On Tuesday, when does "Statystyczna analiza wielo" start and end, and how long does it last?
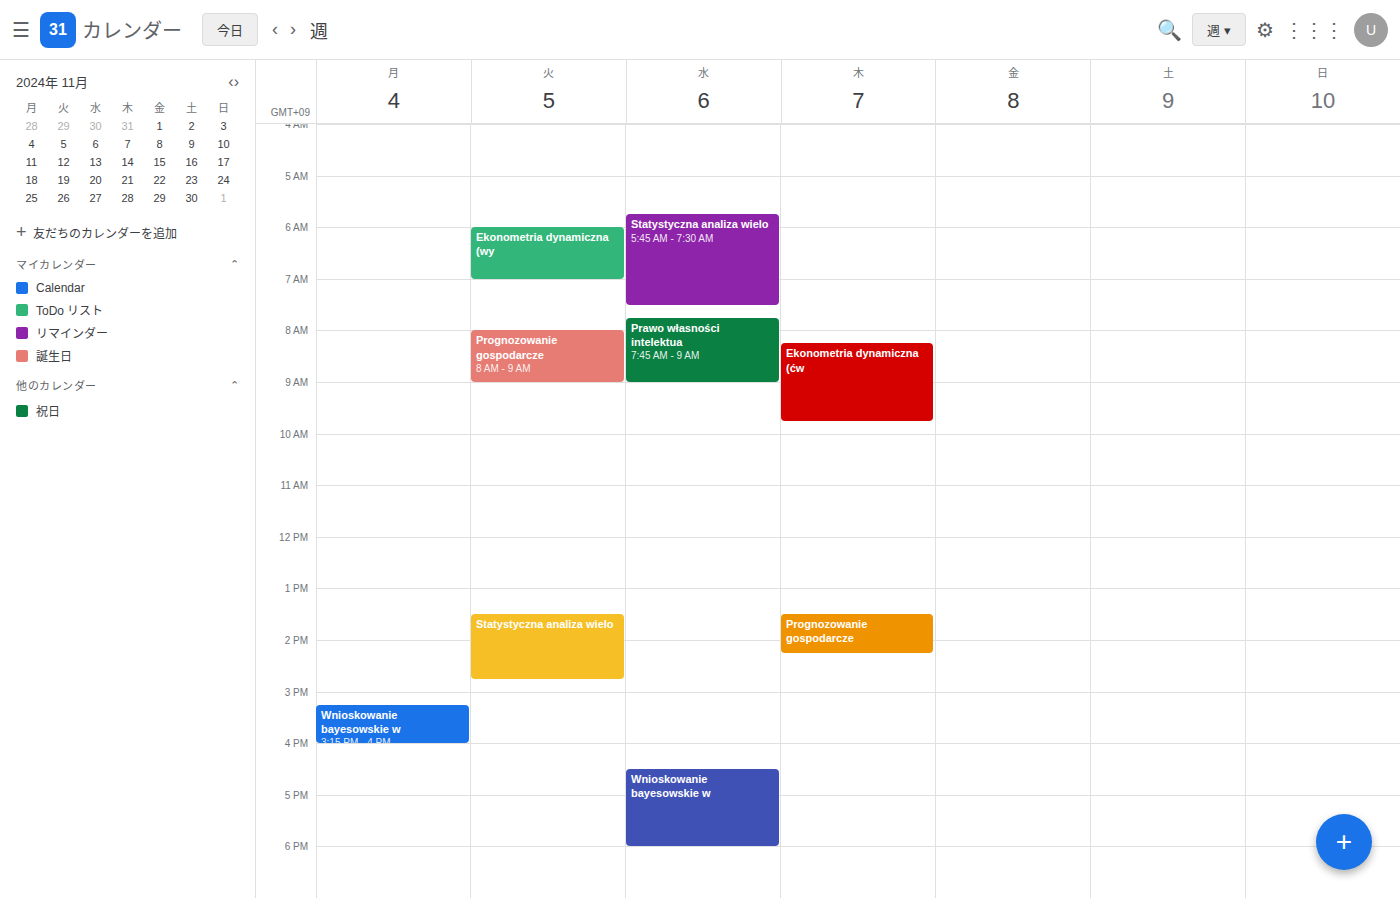
1:30 PM to 2:45 PM, 1 hour 15 minutes